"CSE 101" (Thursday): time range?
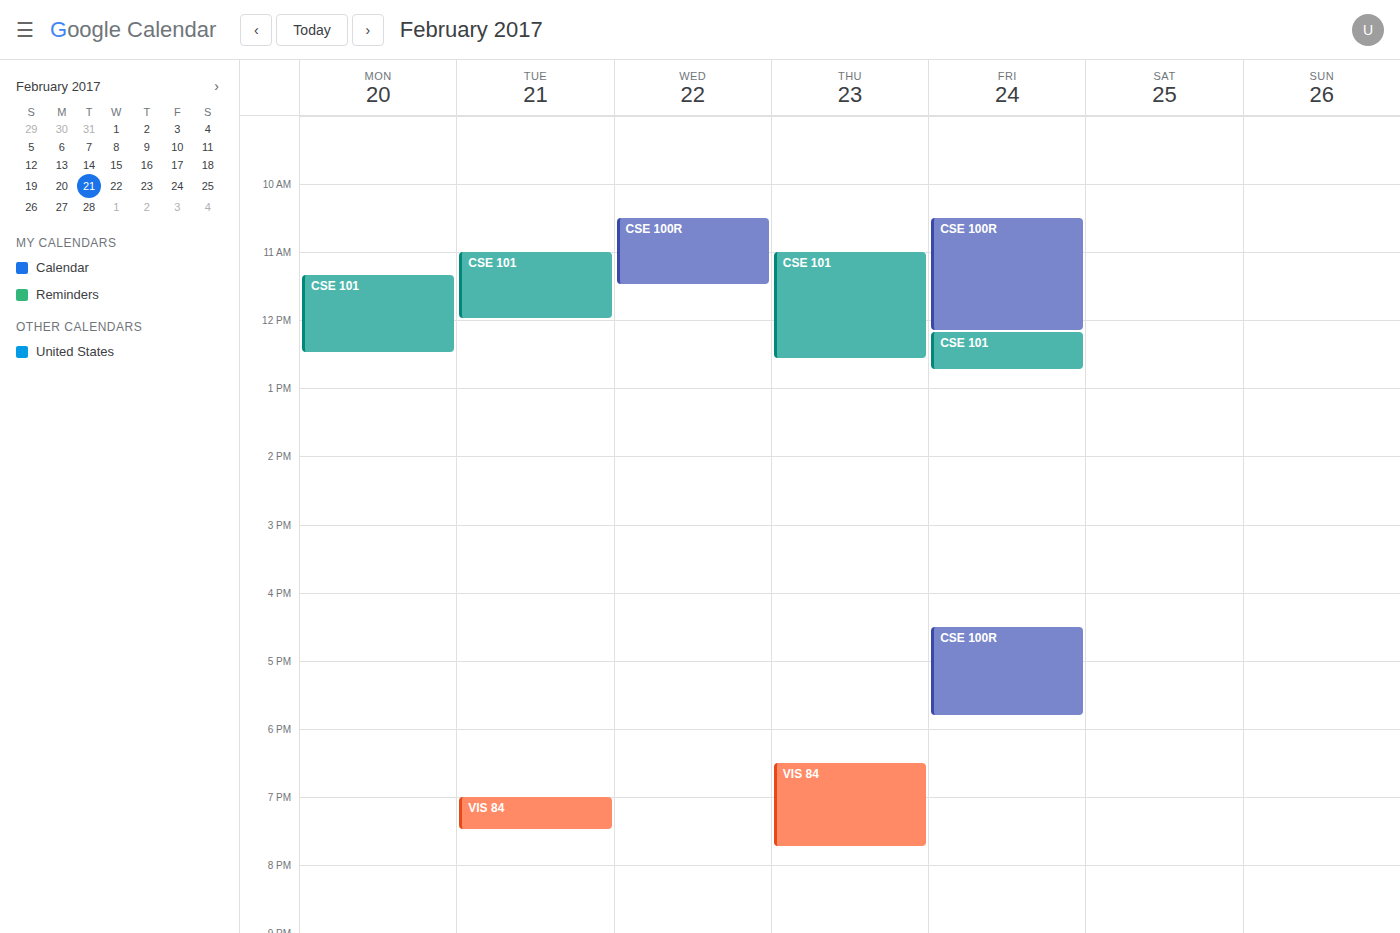
11:00 AM to 12:35 PM